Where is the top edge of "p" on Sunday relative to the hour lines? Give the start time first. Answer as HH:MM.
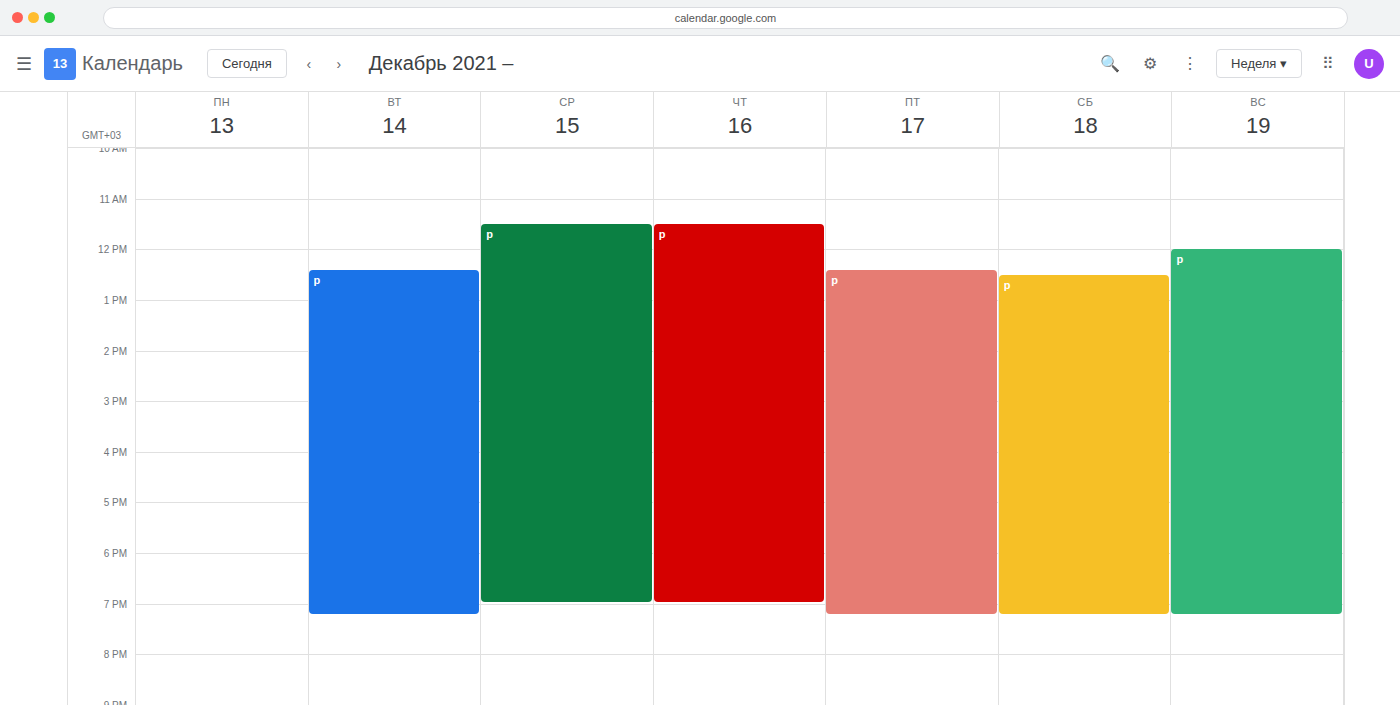
12:00 -- exactly on the 12:00 line.